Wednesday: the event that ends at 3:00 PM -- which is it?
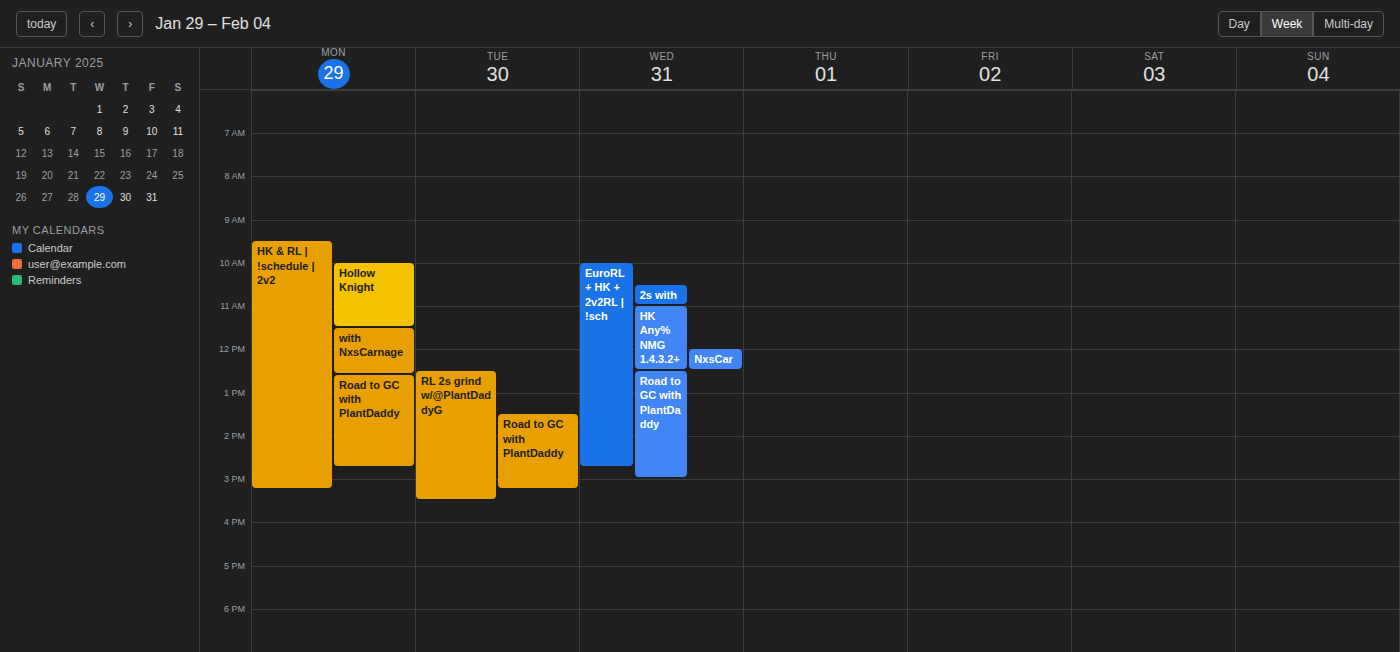
"Road to GC with PlantDaddy"